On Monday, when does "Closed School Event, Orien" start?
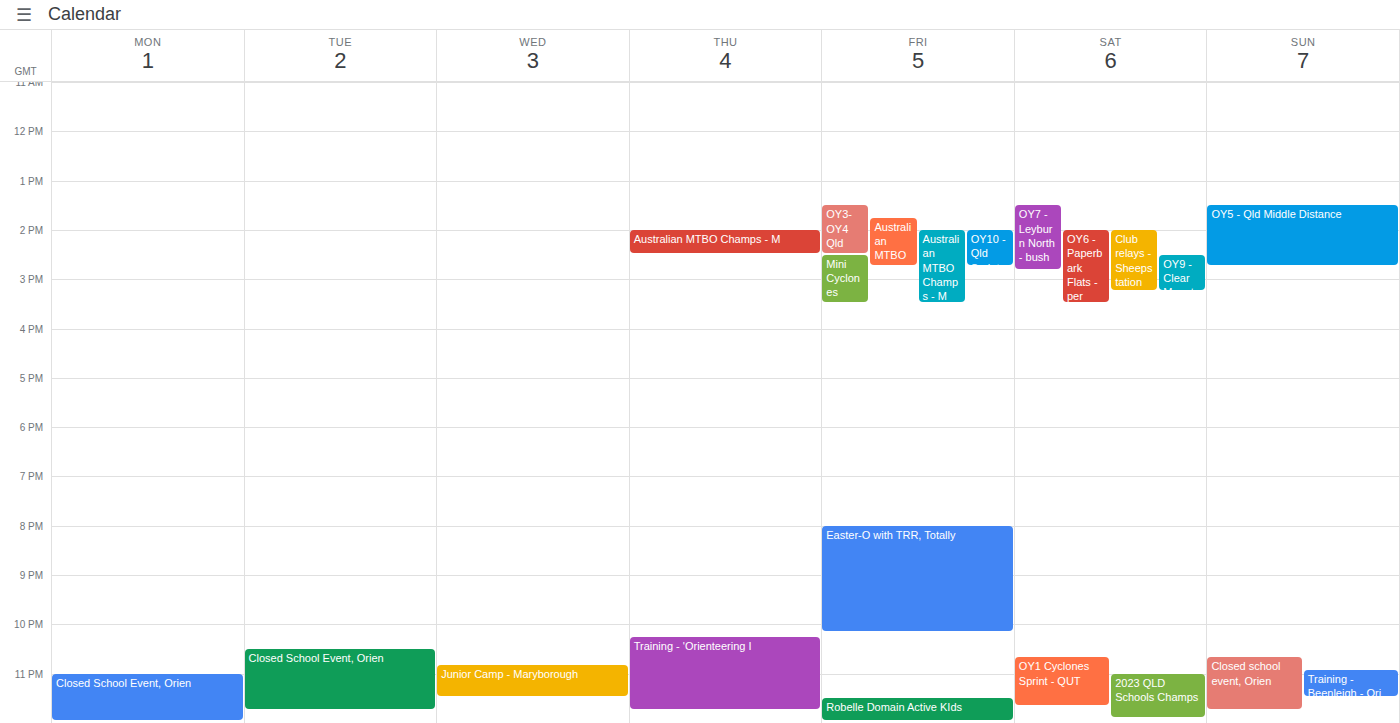
11:00 PM